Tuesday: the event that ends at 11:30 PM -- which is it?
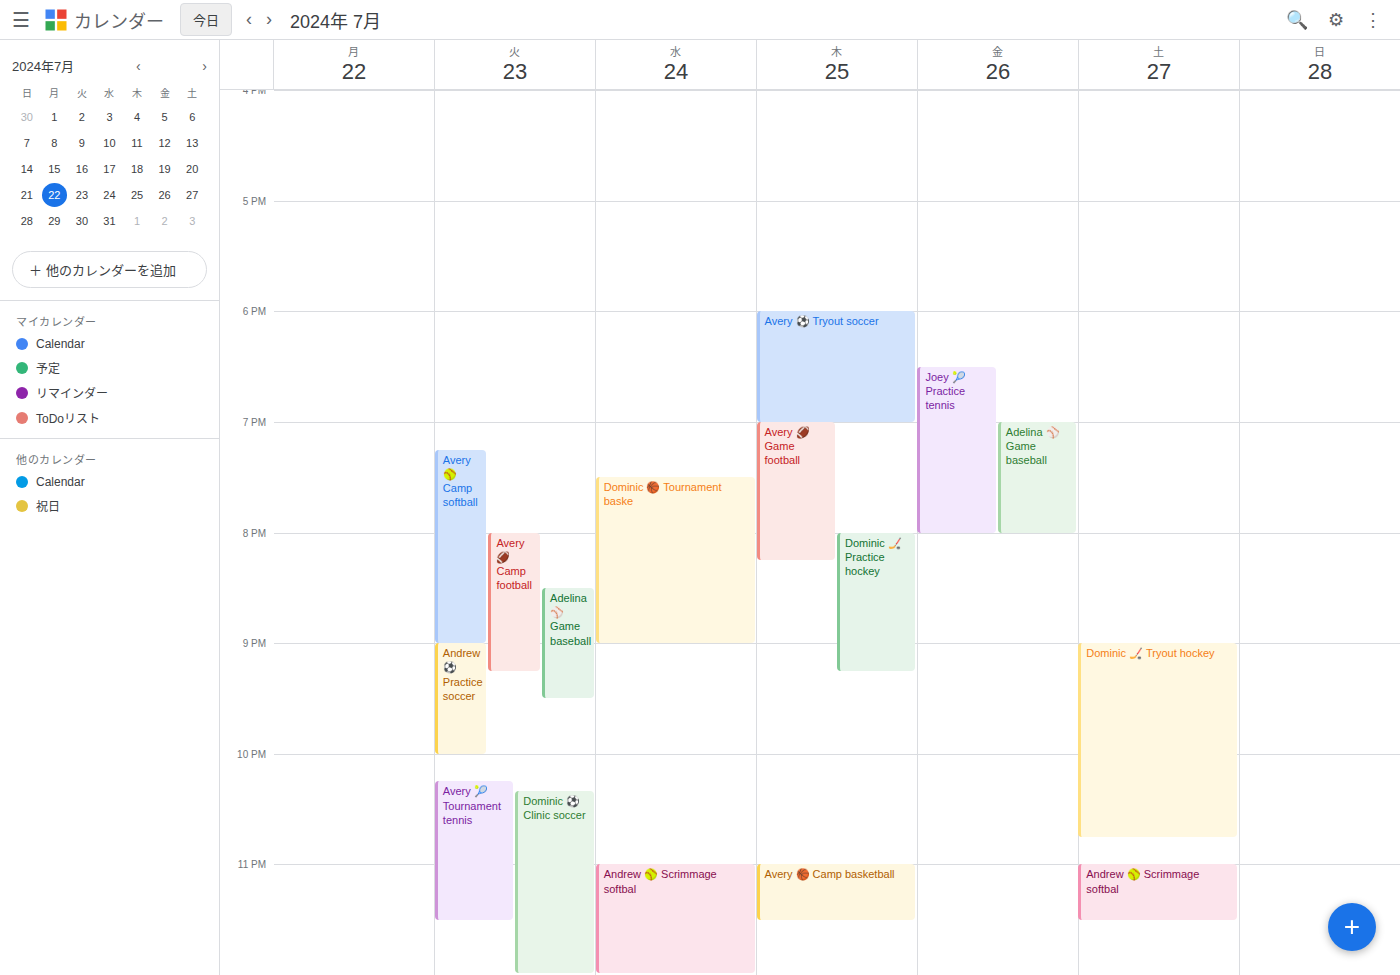
"Avery 🎾 Tournament tennis"